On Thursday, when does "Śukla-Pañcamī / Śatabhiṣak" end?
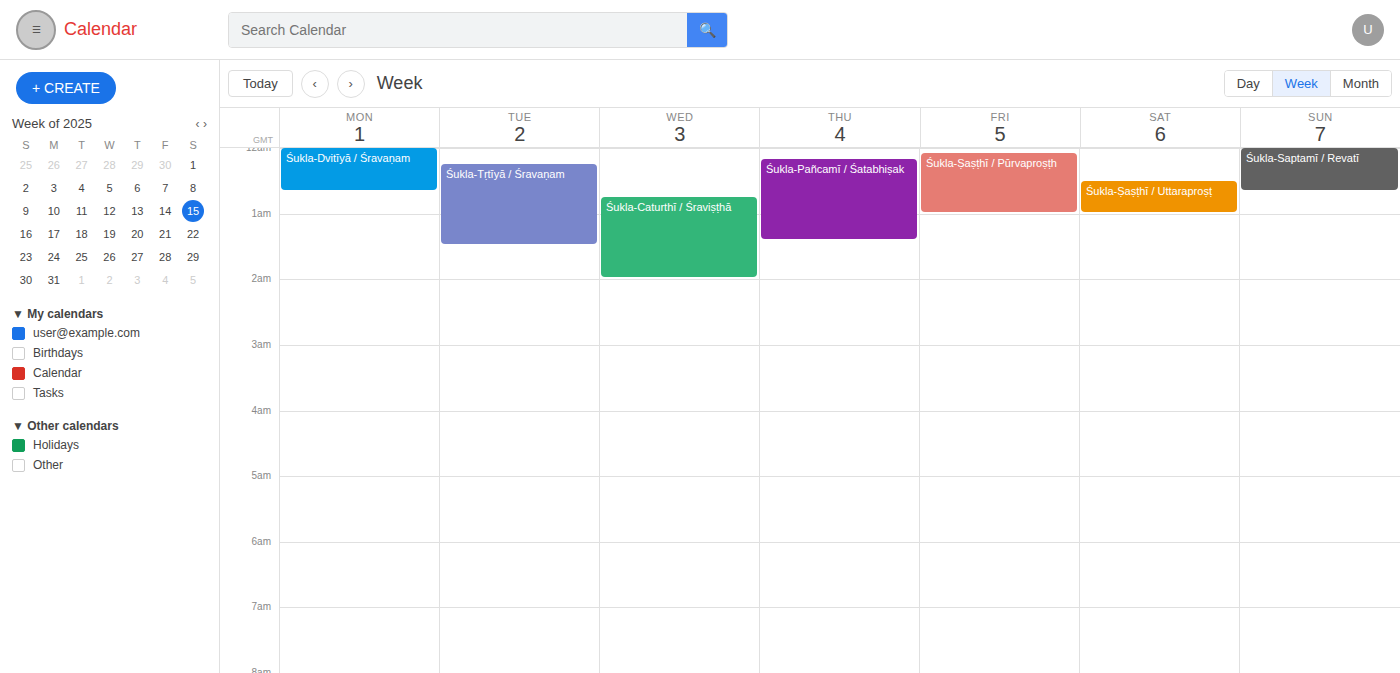
1:25 AM